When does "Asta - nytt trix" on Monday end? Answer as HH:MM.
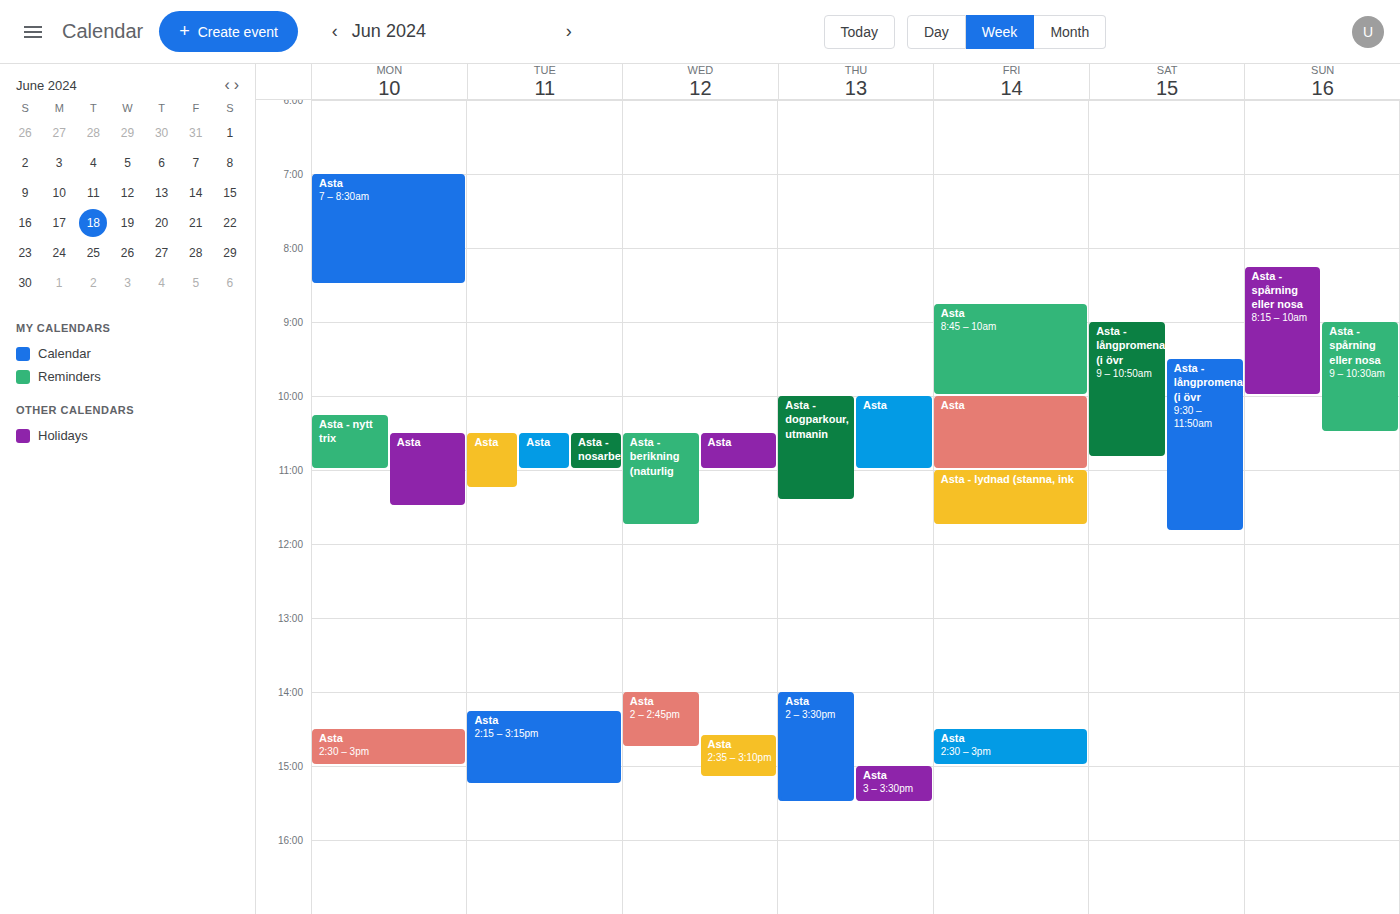
11:00